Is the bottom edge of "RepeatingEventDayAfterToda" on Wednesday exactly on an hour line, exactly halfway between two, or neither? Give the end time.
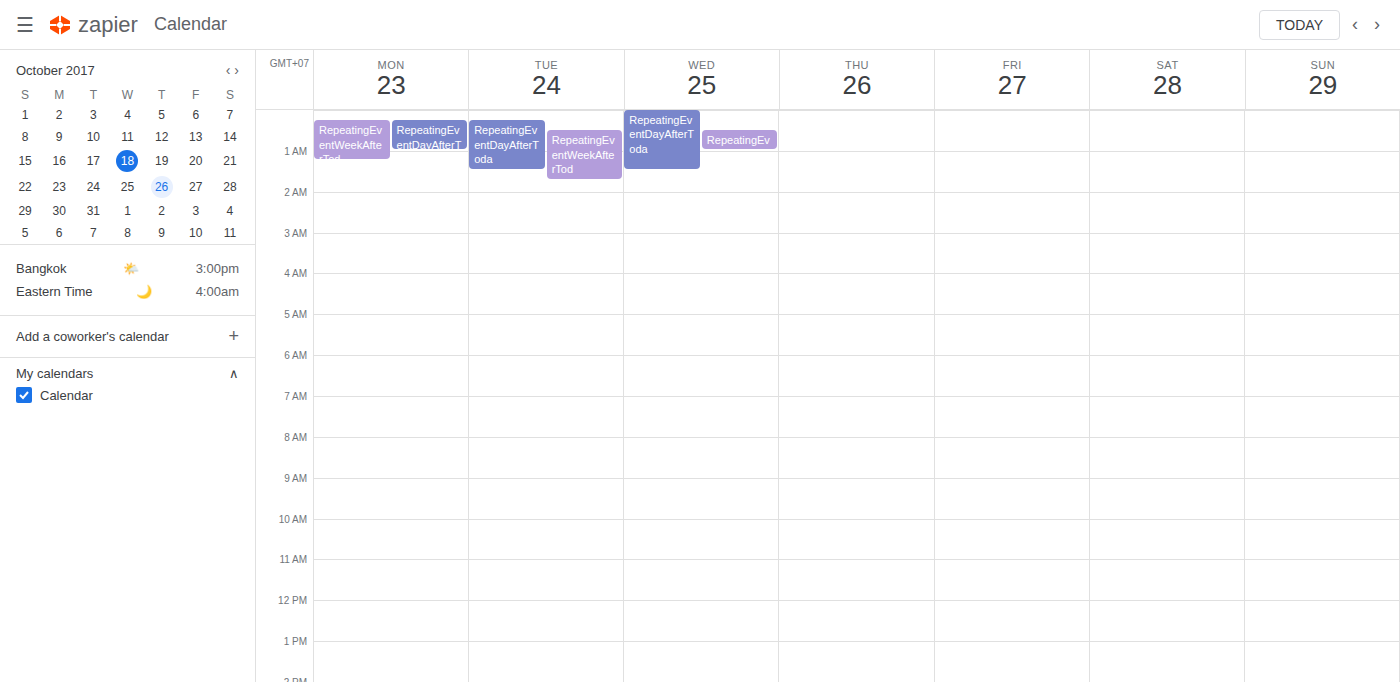
1:30 AM -- halfway between the 1 AM and 2 AM lines.